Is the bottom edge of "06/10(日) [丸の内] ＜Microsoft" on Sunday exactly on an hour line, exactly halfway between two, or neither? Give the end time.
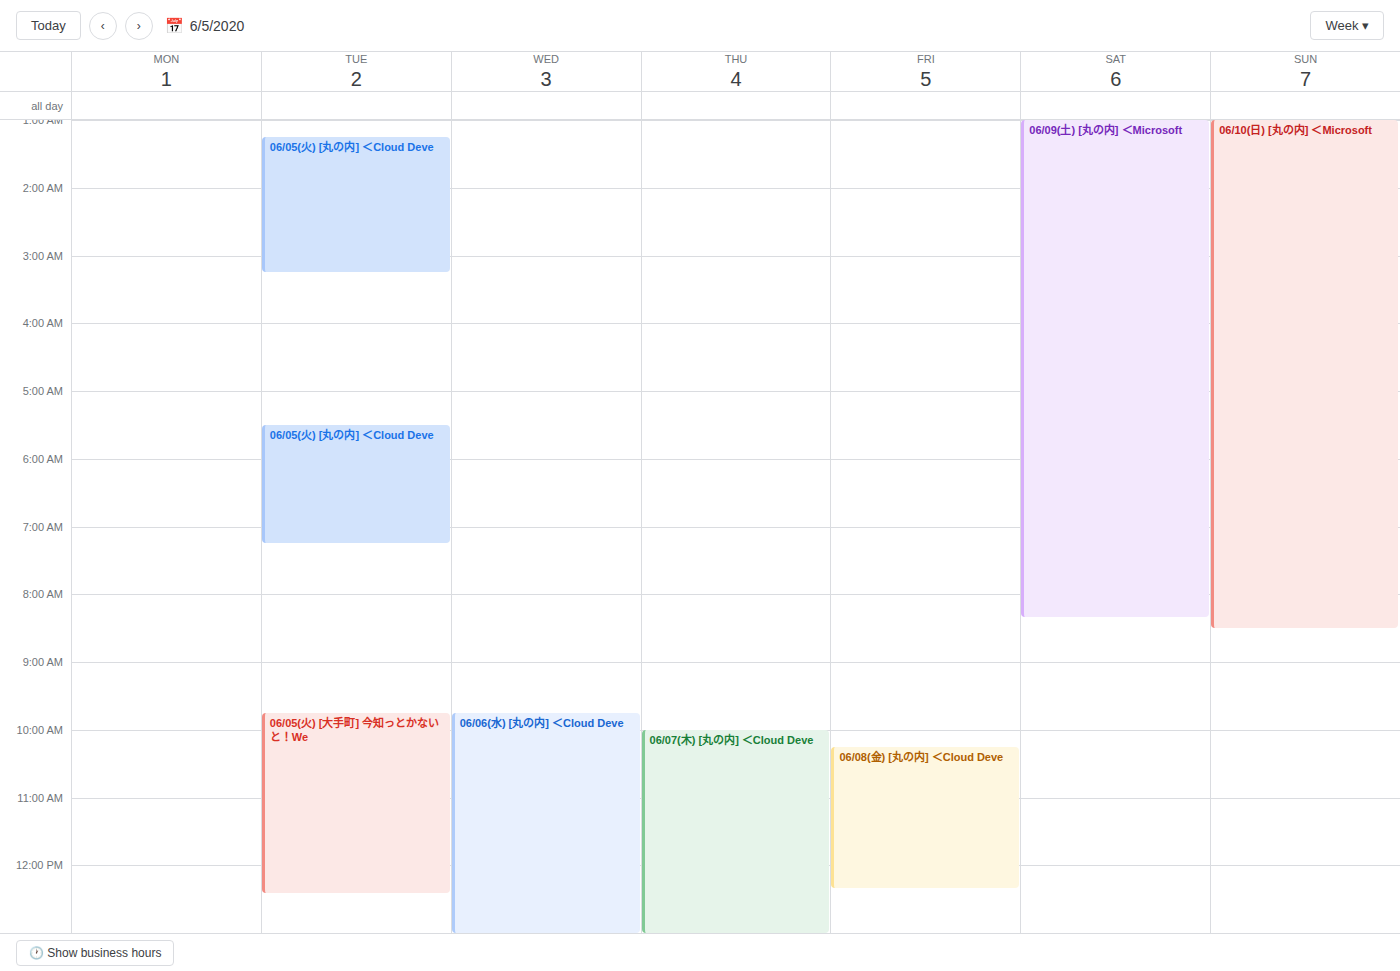
8:30 AM -- halfway between the 8 AM and 9 AM lines.